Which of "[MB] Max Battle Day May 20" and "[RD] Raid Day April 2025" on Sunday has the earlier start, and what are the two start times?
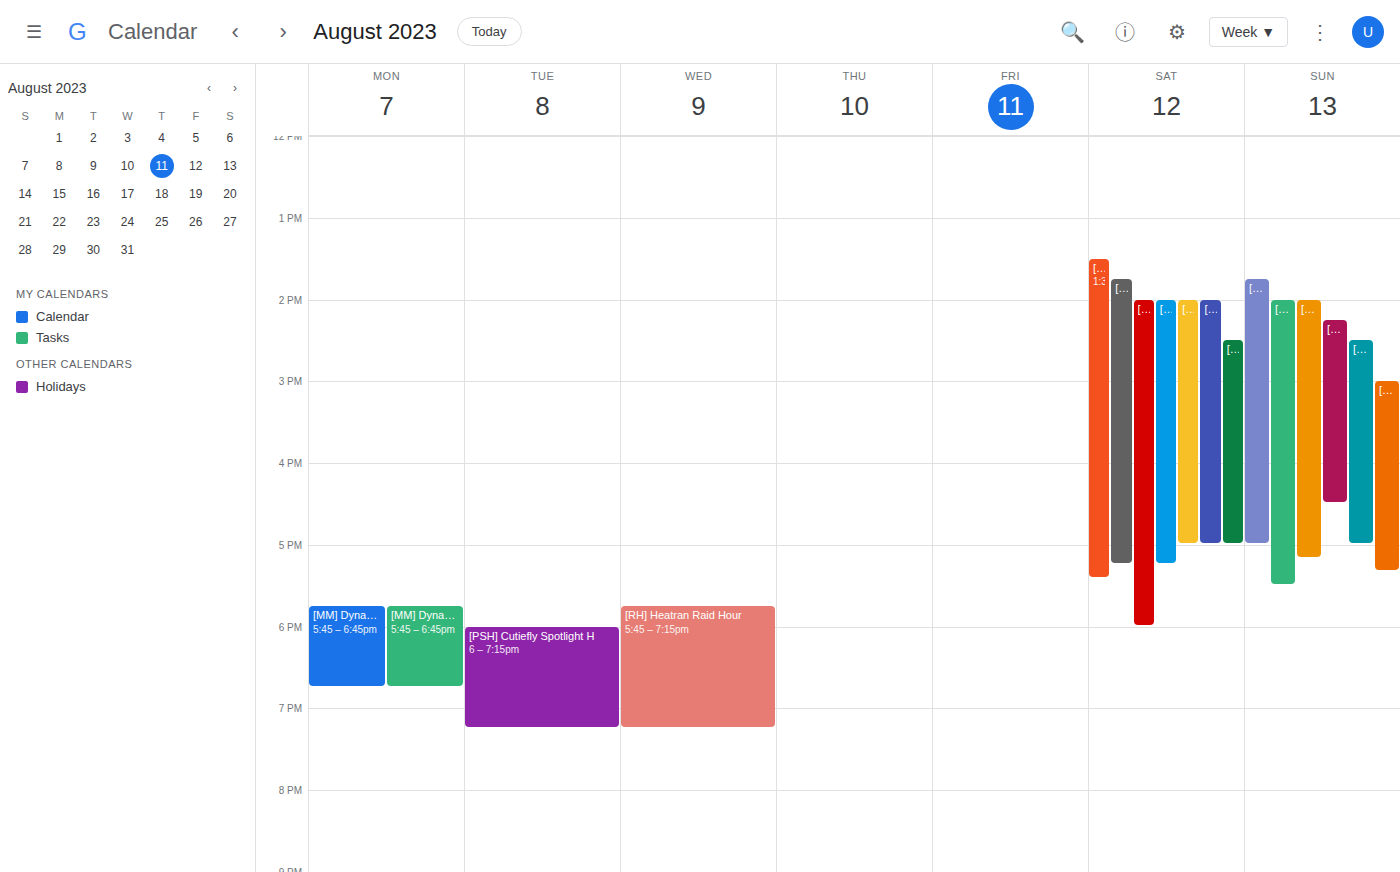
"[MB] Max Battle Day May 20" 2:00 PM; "[RD] Raid Day April 2025" 3:00 PM.